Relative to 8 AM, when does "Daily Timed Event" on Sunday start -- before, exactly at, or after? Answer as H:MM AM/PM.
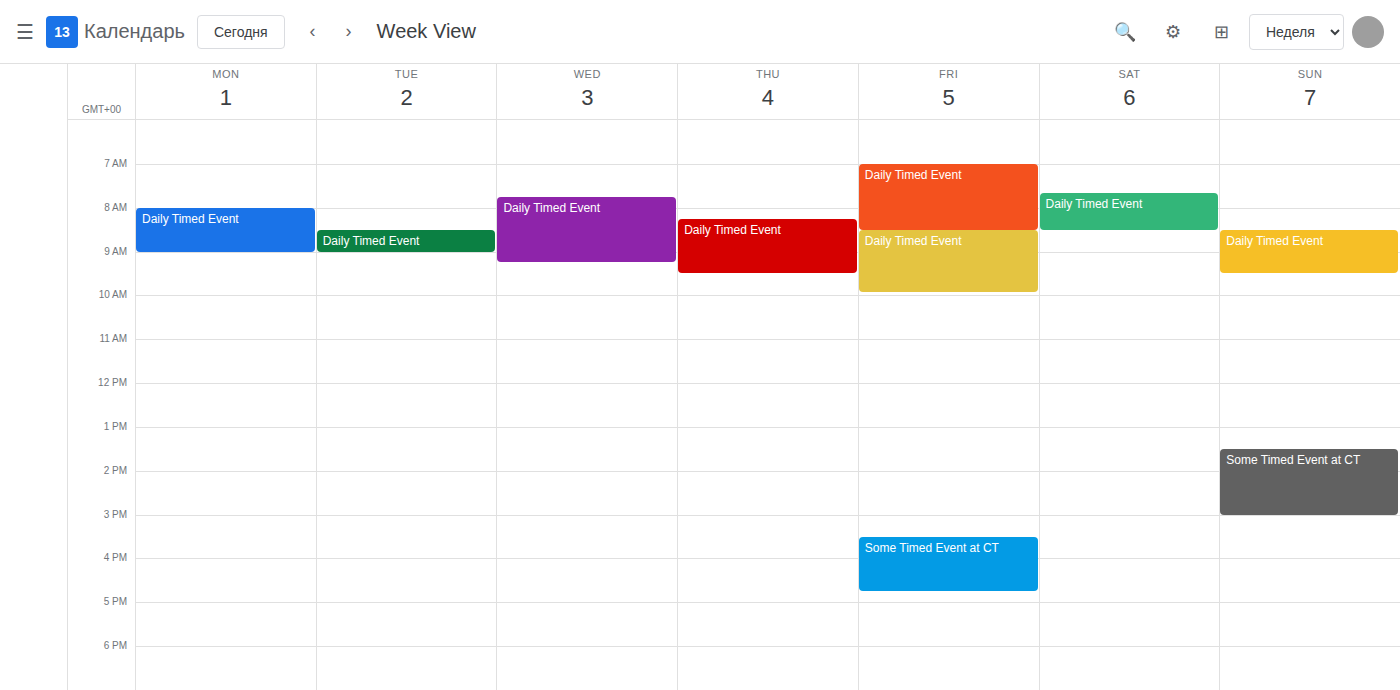
8:30 AM -- after 8 AM, 30 minutes below the 8 AM line.